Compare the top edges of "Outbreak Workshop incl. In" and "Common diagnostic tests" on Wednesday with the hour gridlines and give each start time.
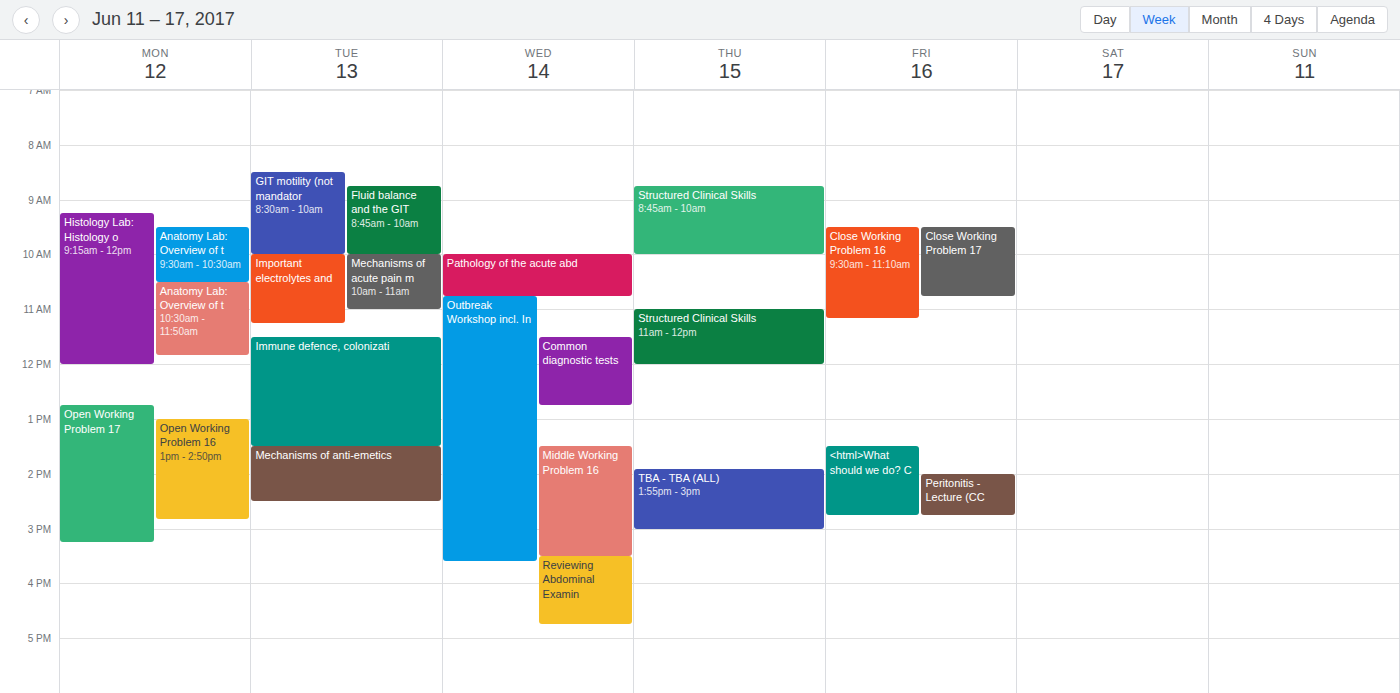
"Outbreak Workshop incl. In": 10:45 AM, neither: three quarters of the way from the 10 AM line to the 11 AM line. "Common diagnostic tests": 11:30 AM, halfway between the 11 AM and 12 PM lines.